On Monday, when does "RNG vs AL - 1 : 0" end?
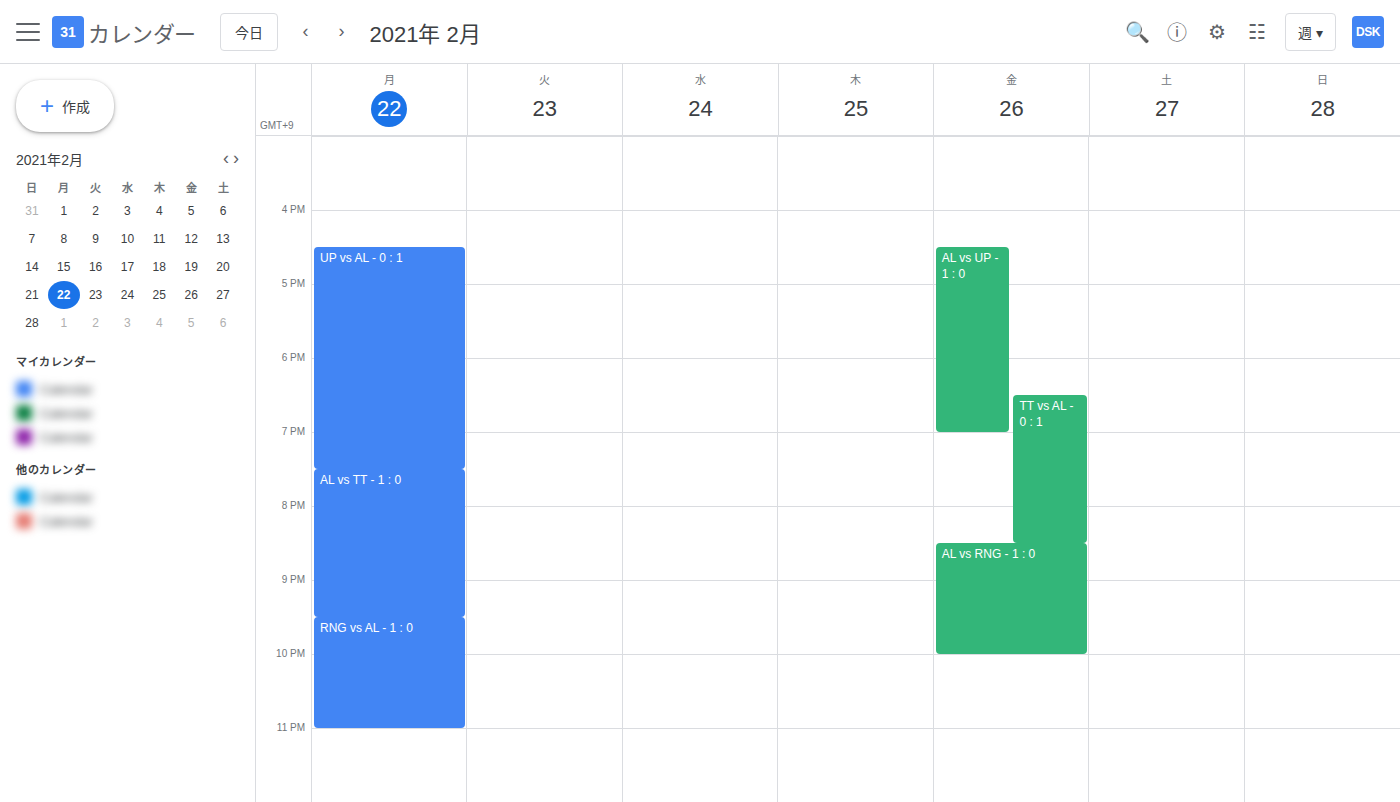
11:00 PM